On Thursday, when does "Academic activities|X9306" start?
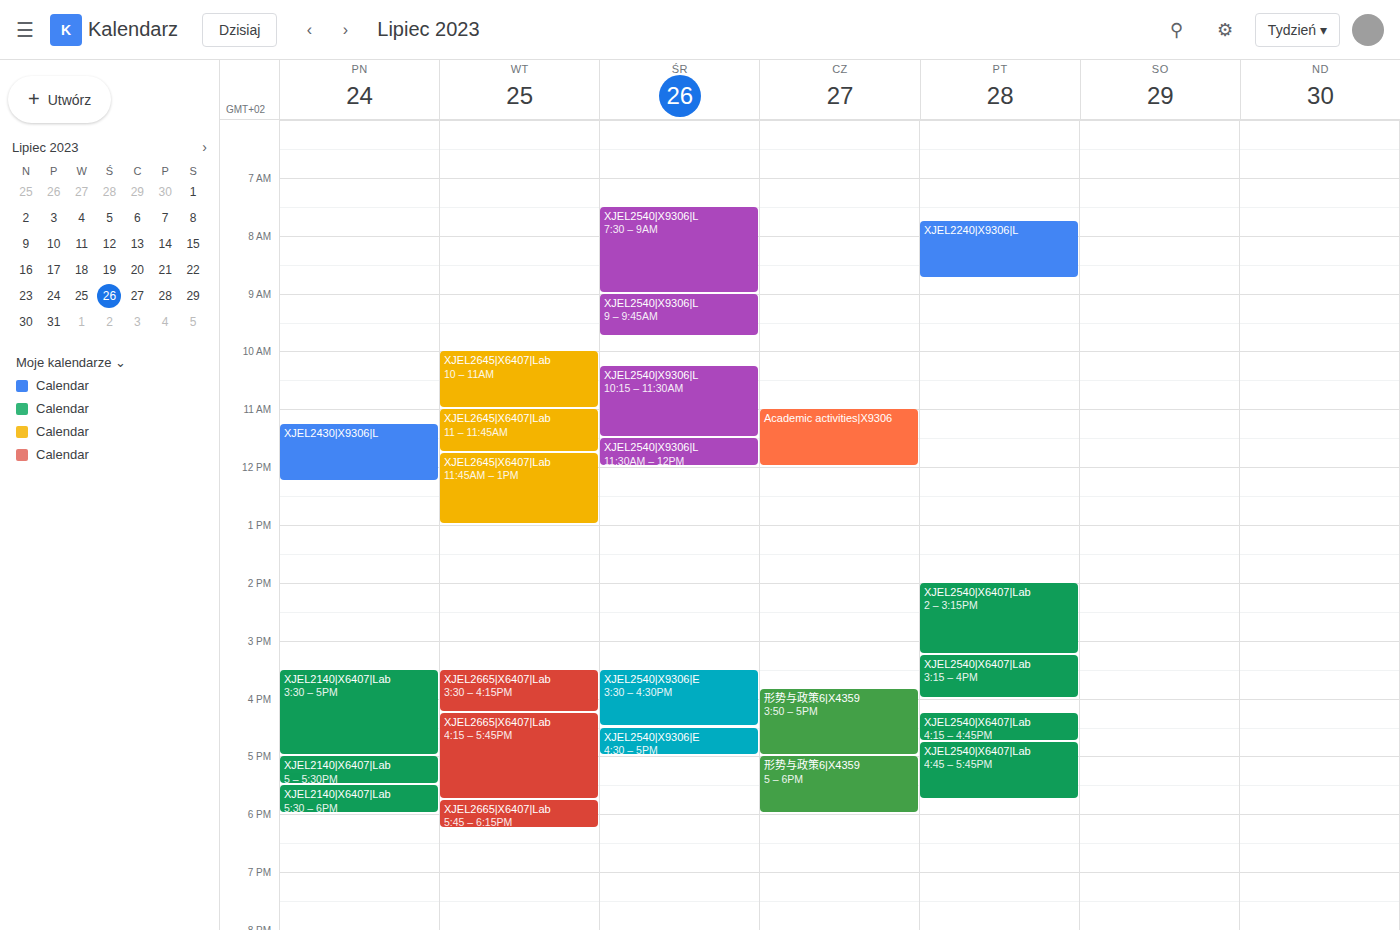
11:00